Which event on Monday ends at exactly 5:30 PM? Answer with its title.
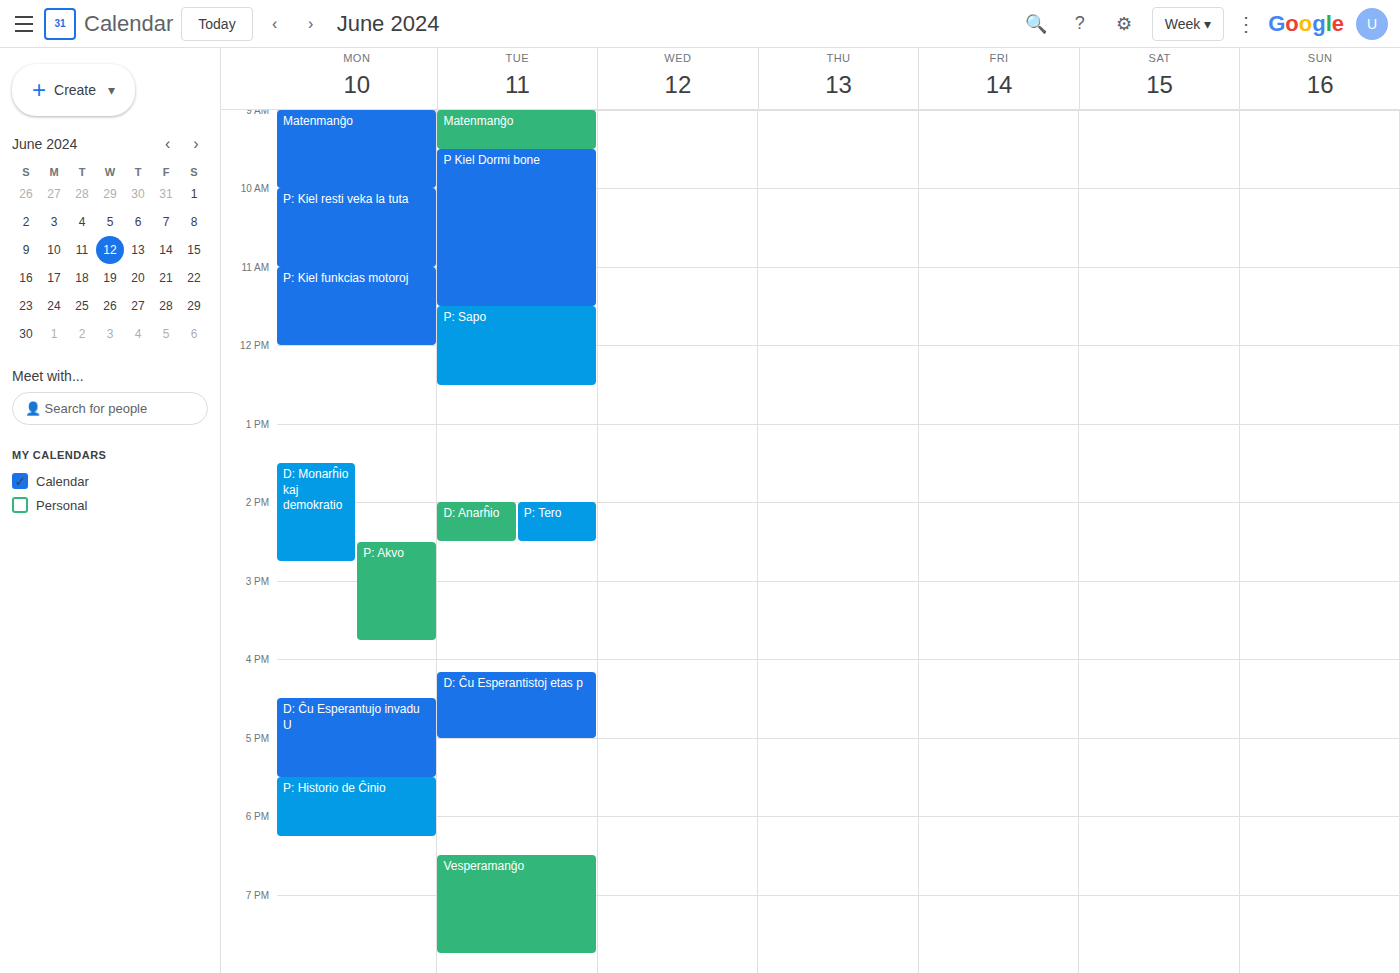
"D: Ĉu Esperantujo invadu U"